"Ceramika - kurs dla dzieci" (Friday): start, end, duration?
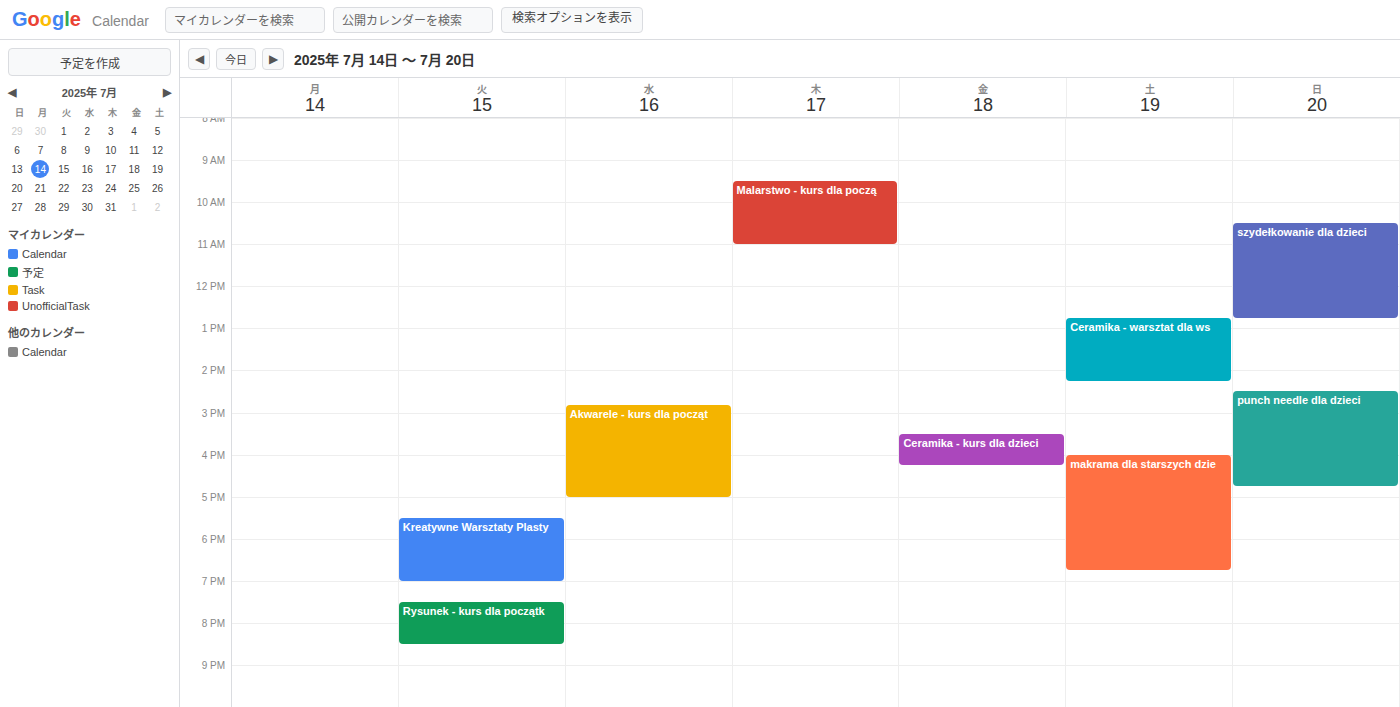
3:30 PM to 4:15 PM, 45 minutes